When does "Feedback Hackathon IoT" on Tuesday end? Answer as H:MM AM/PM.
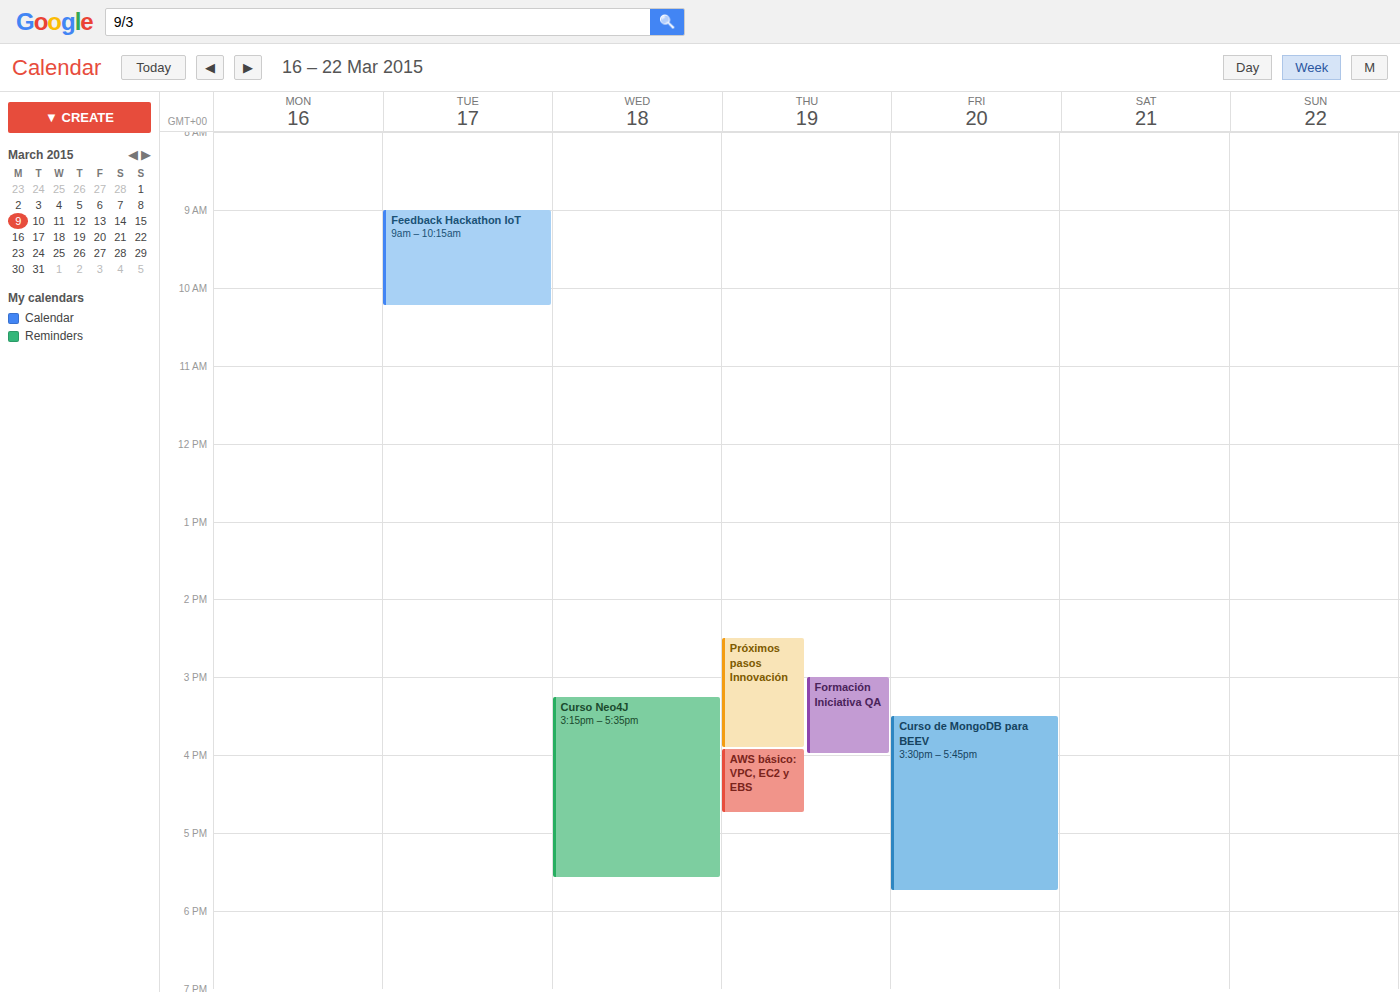
10:15 AM